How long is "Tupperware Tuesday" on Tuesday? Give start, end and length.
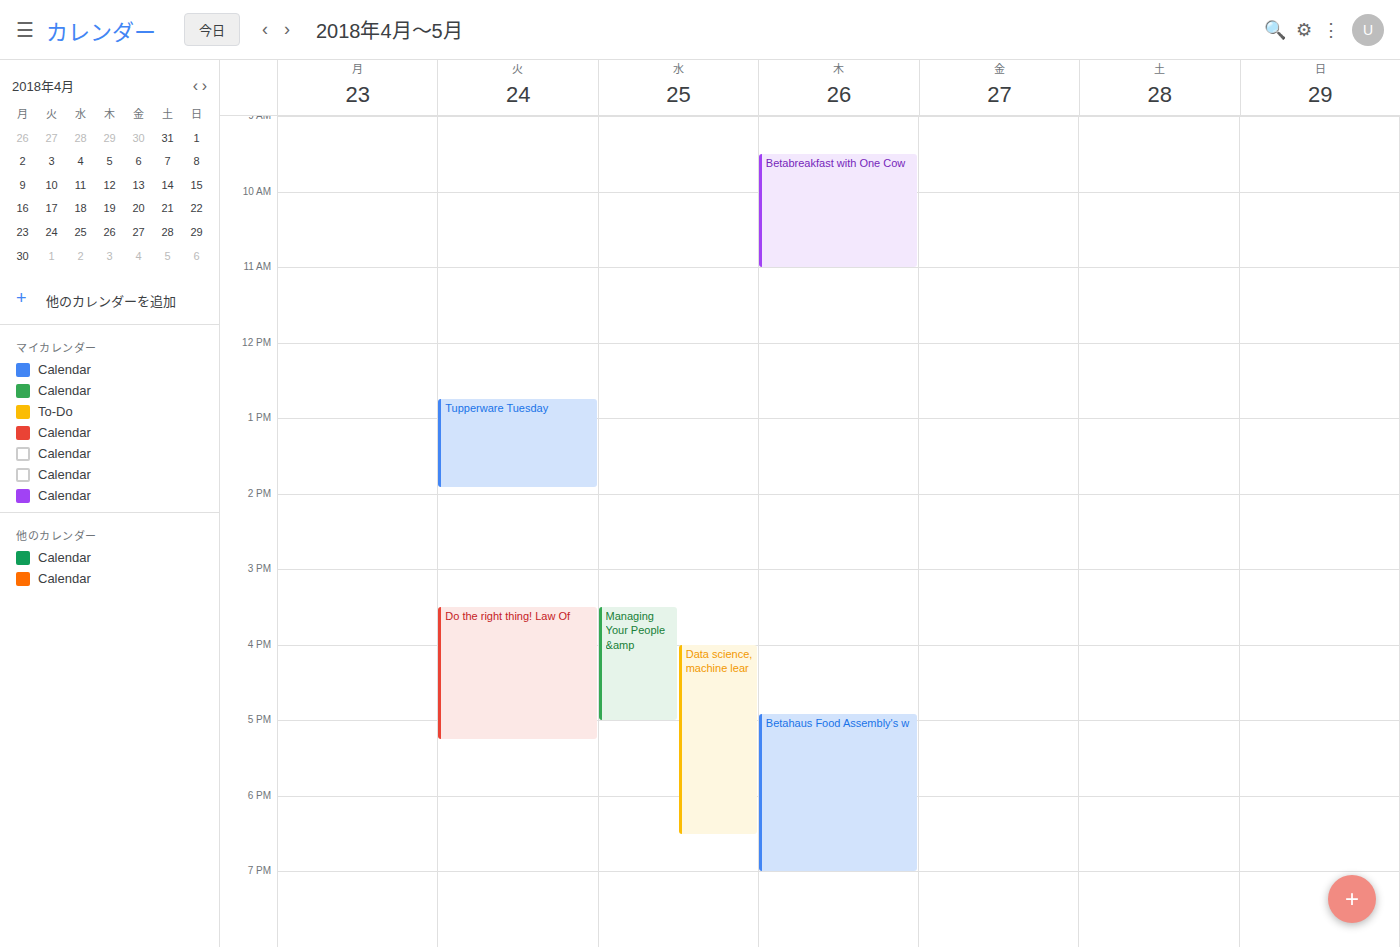
12:45 to 13:55, 1 hour 10 minutes